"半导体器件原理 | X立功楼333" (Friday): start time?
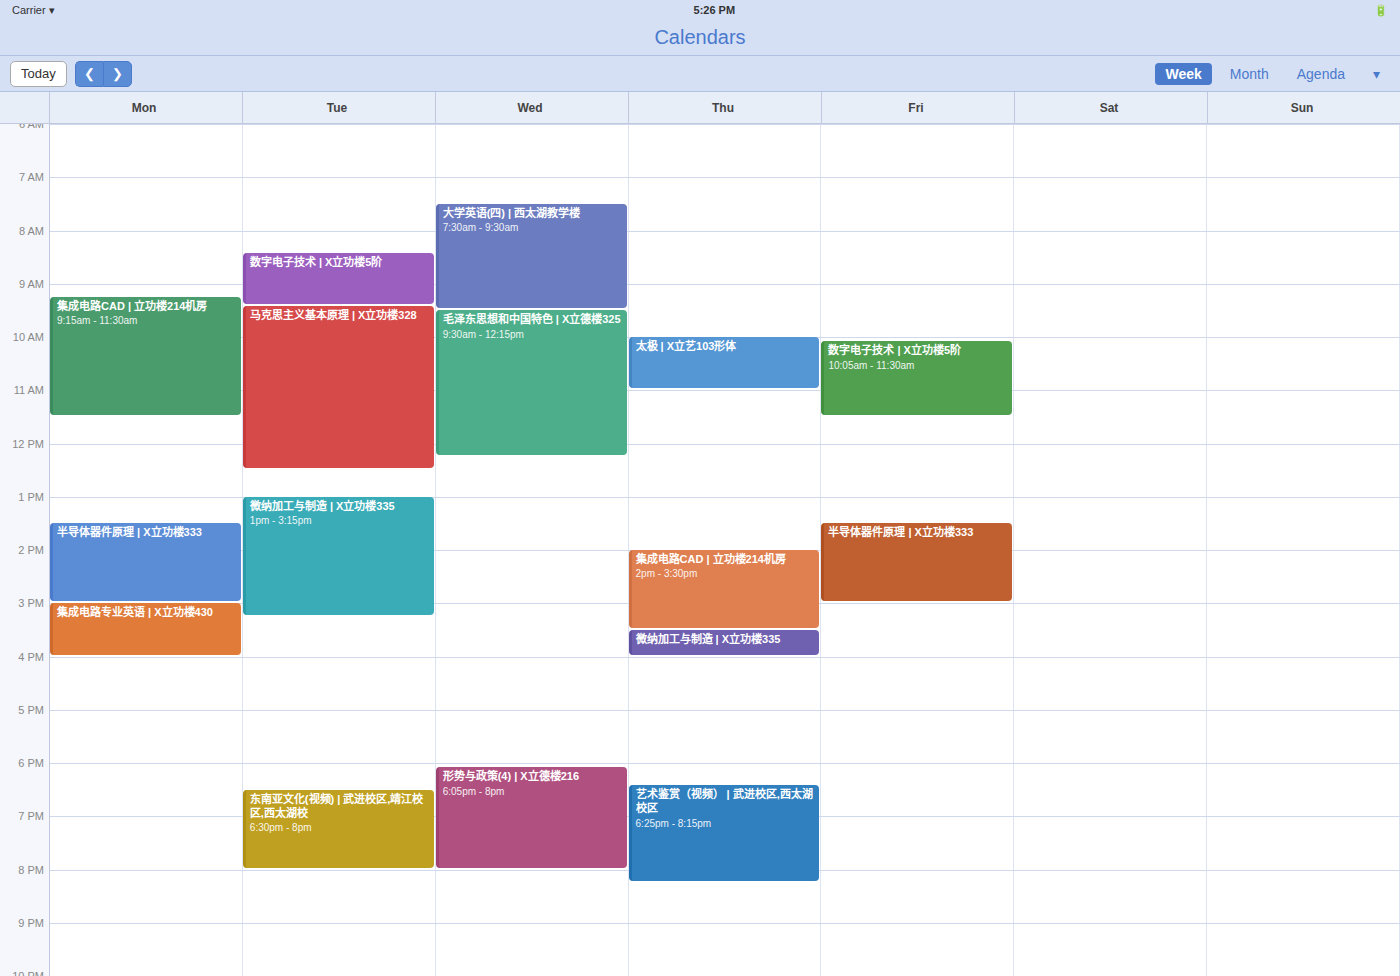
1:30 PM